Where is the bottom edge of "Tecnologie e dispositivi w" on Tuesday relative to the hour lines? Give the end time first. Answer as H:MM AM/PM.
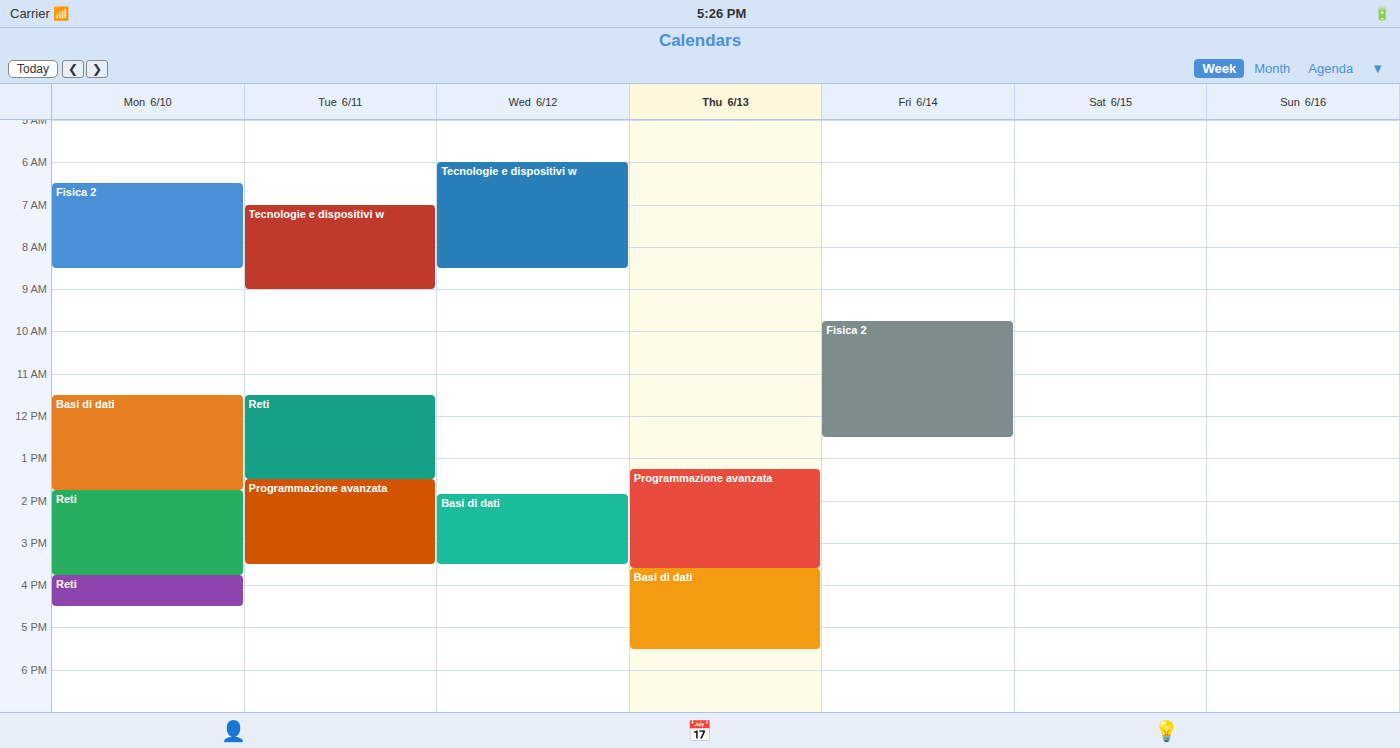
9:00 AM -- exactly on the 9 AM line.